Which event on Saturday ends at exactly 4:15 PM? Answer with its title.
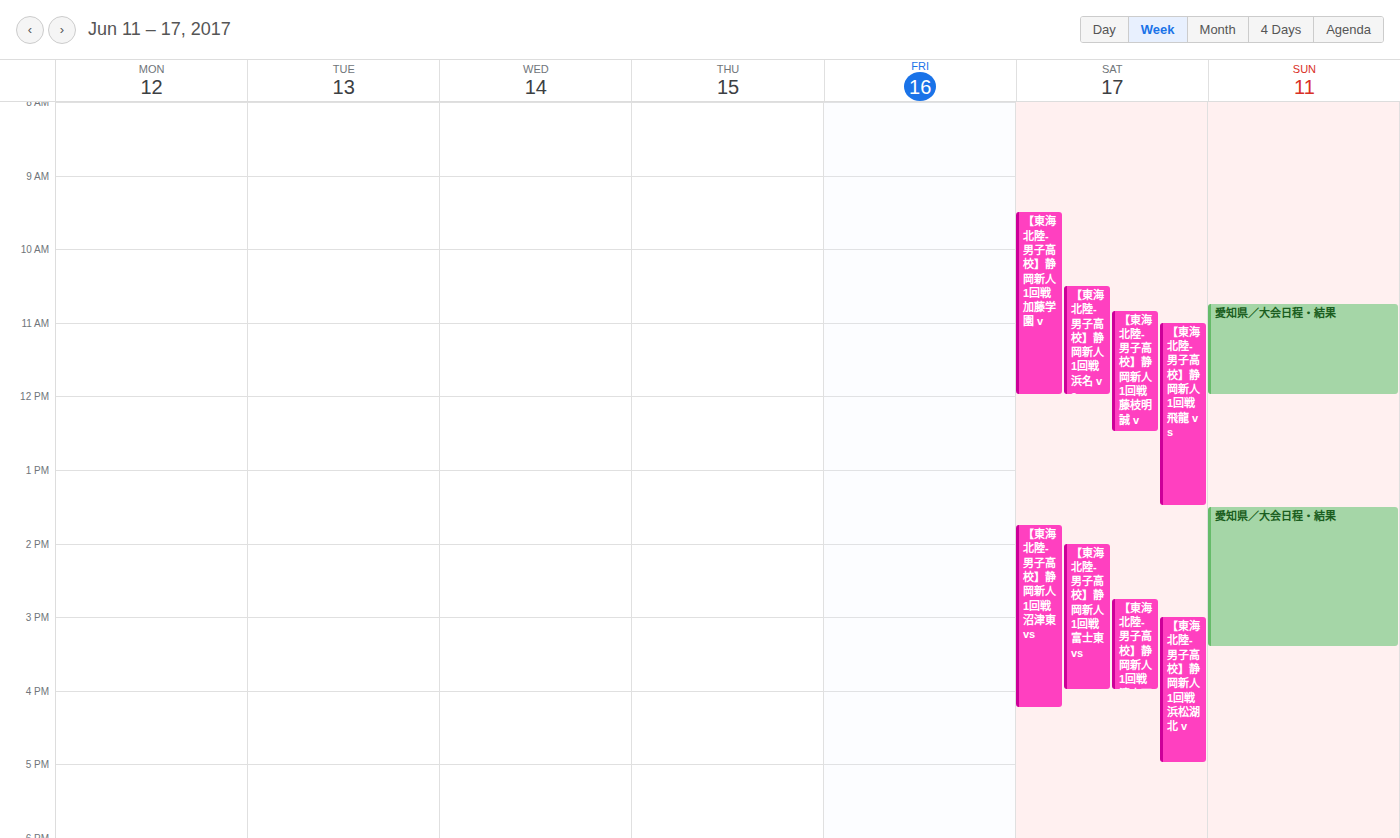
"【東海北陸-男子高校】静岡新人 1回戦 沼津東 vs"